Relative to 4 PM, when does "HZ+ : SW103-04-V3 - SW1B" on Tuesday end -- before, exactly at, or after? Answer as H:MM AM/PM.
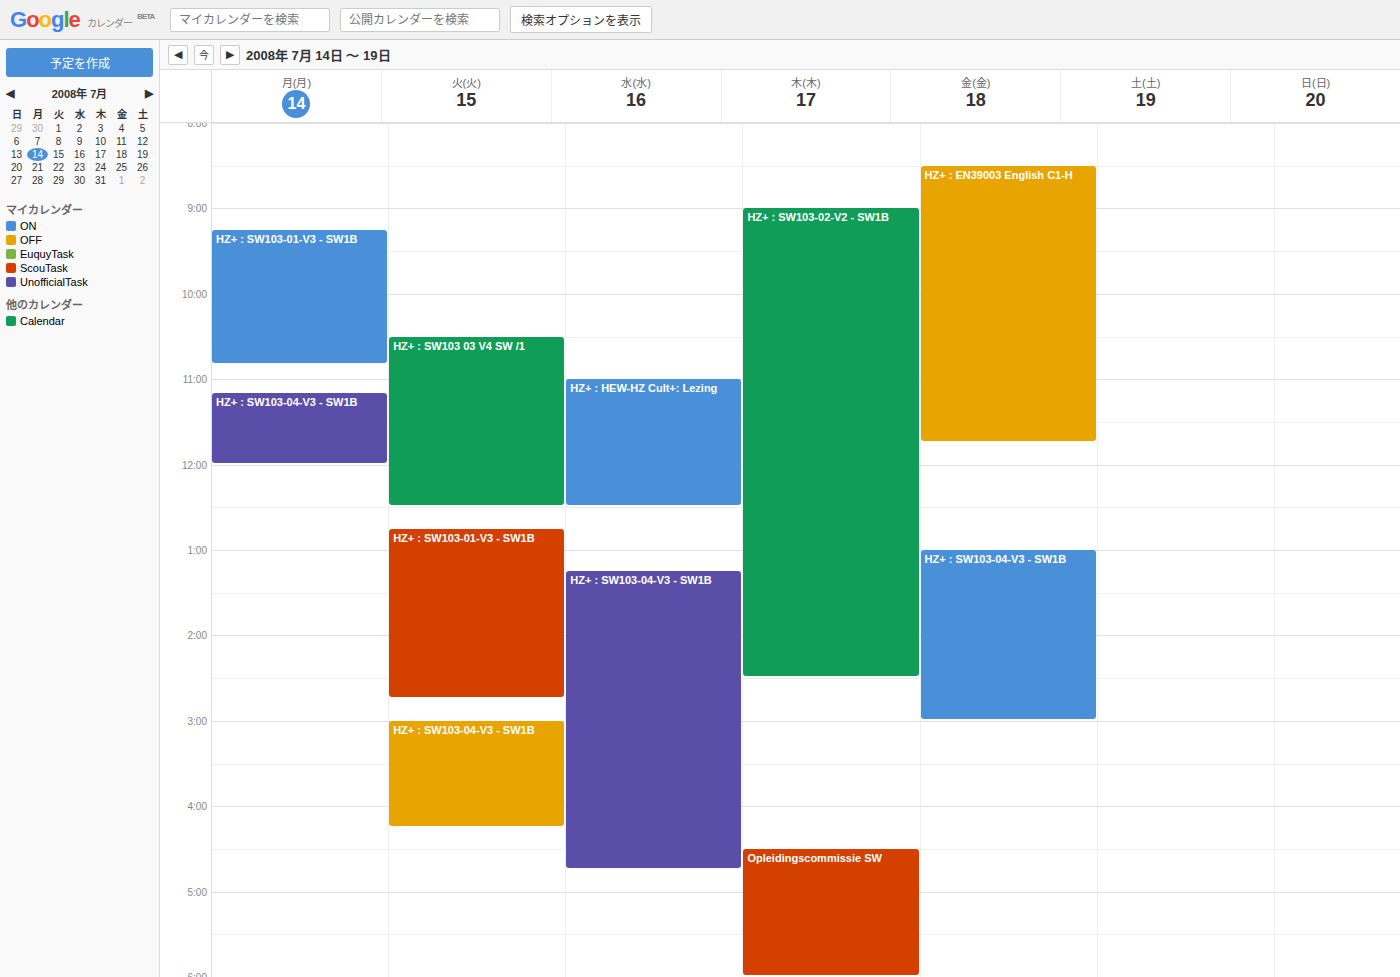
4:15 PM -- after 4 PM, 15 minutes below the 4 PM line.